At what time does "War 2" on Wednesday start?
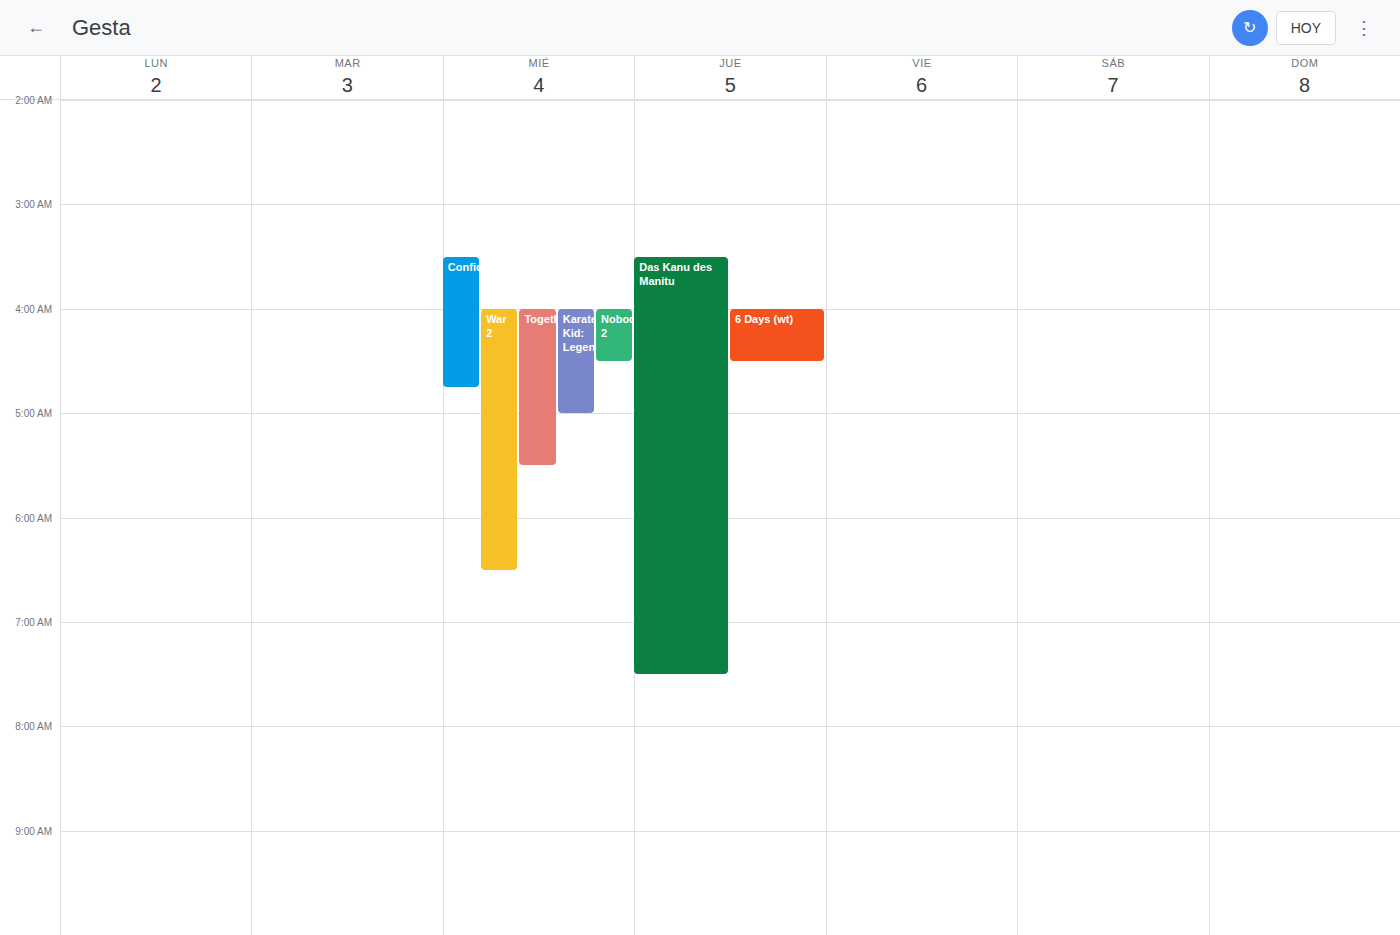
04:00